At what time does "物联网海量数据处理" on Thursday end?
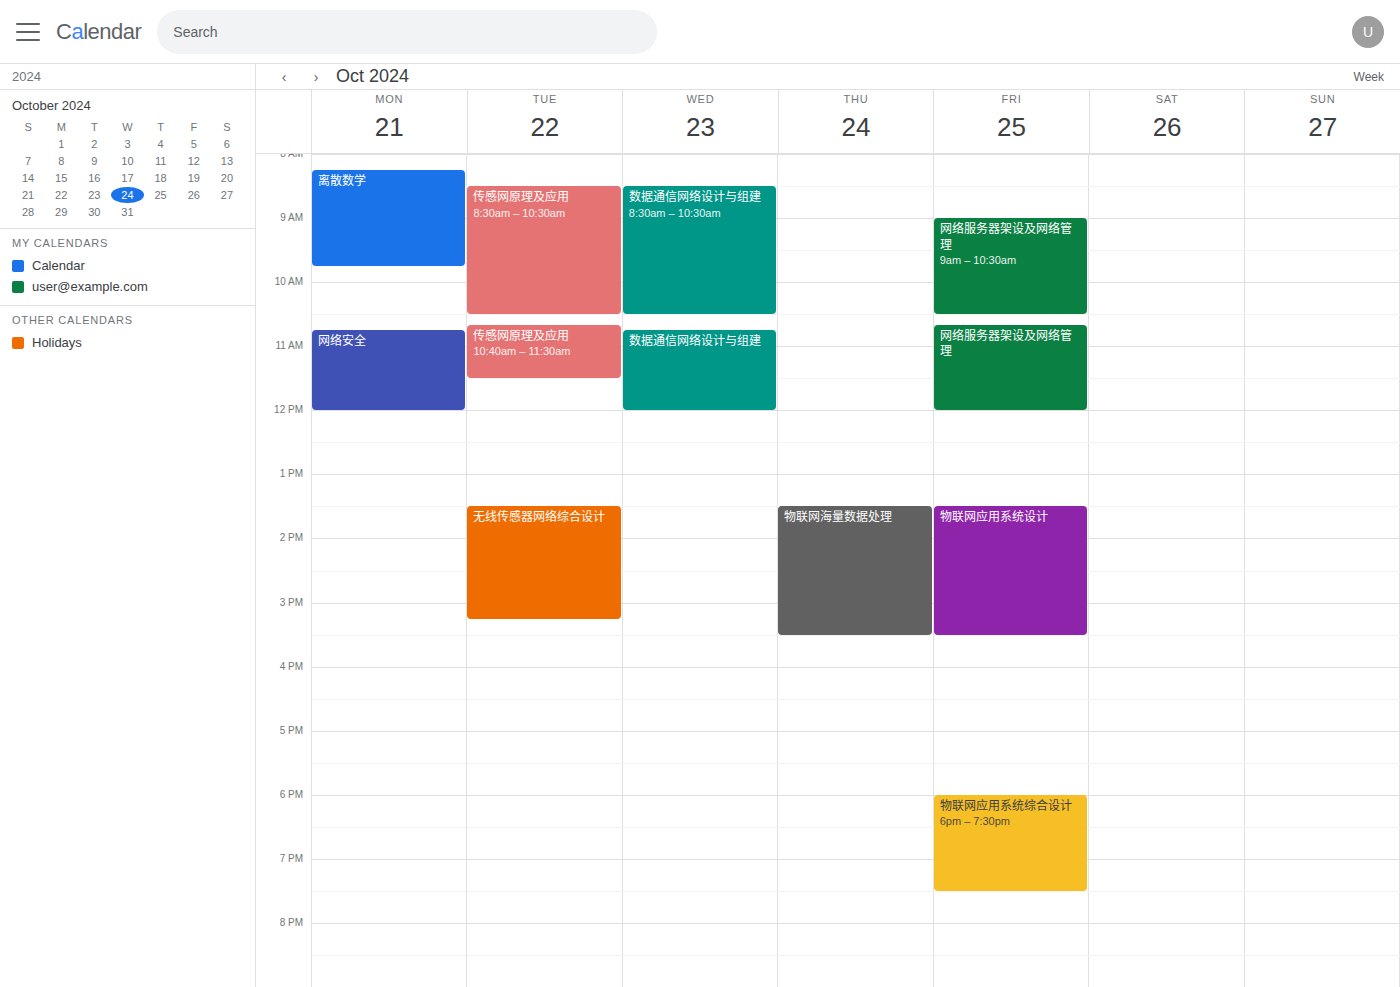
3:30 PM